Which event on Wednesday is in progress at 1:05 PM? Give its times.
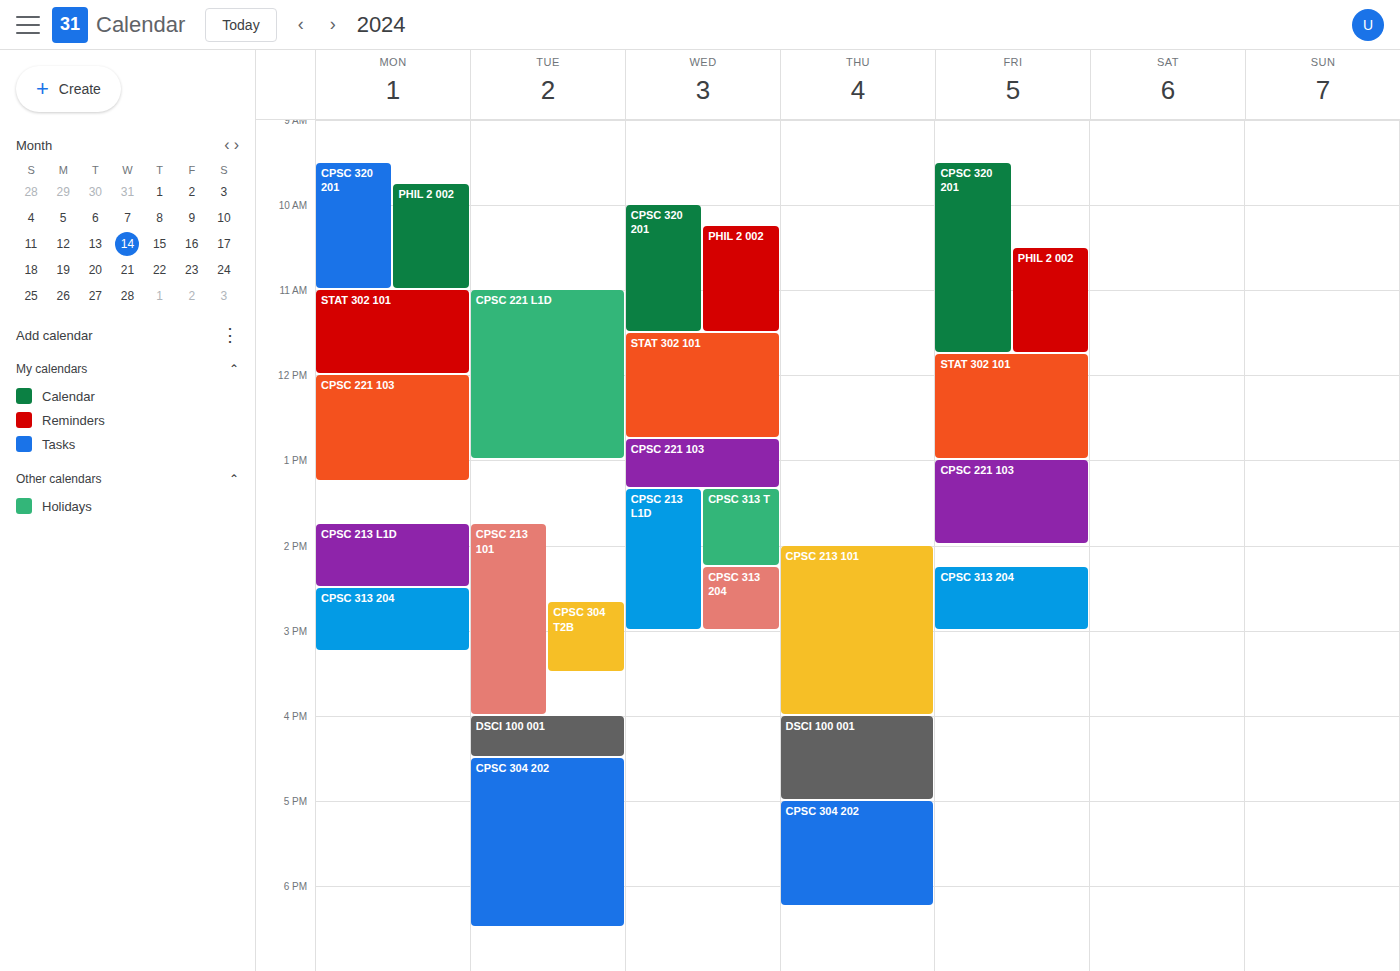
"CPSC 221 103", 12:45 PM to 1:20 PM